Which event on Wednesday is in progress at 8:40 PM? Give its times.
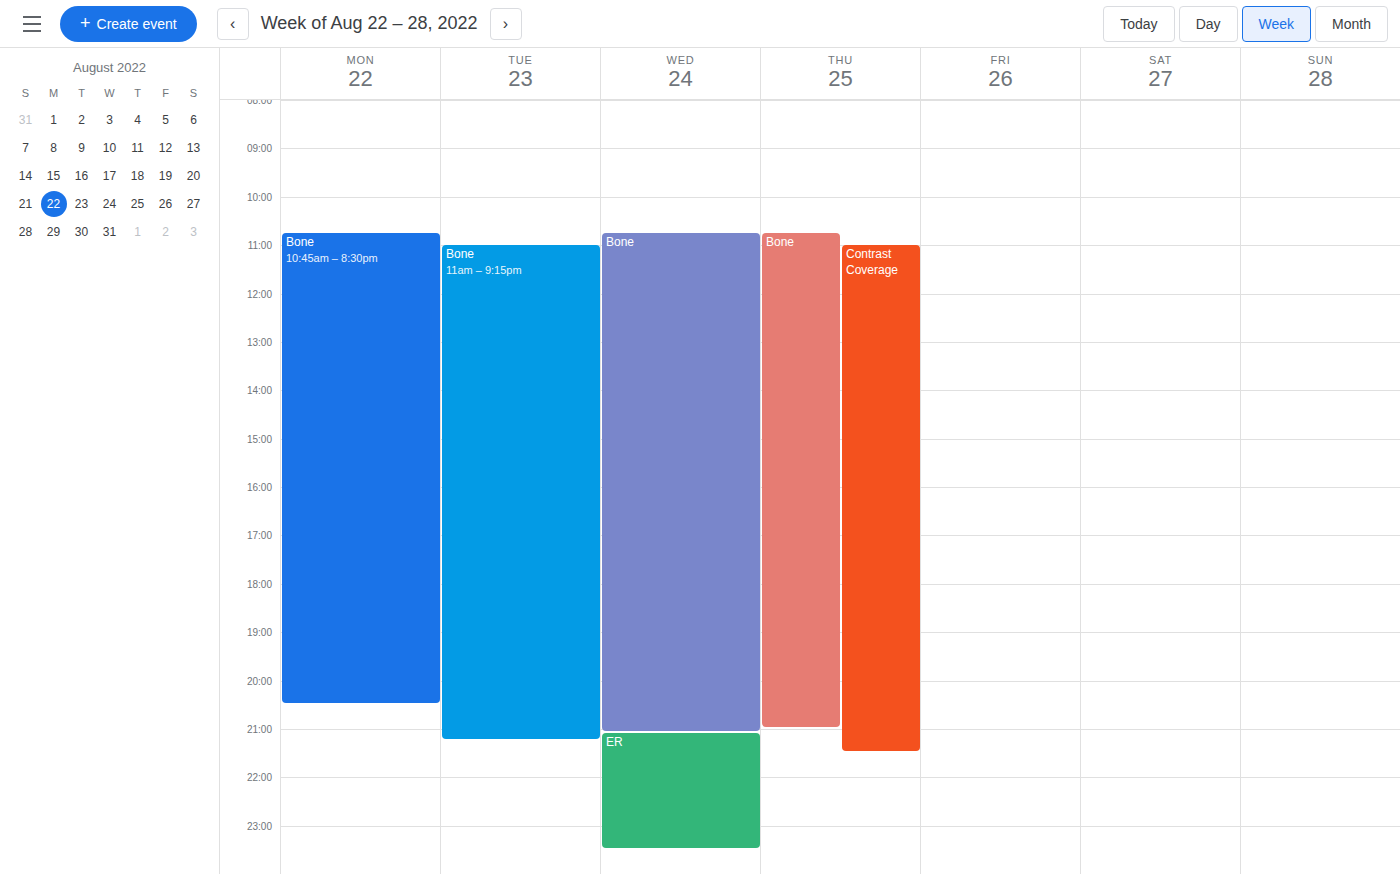
"Bone", 10:45 AM to 9:05 PM